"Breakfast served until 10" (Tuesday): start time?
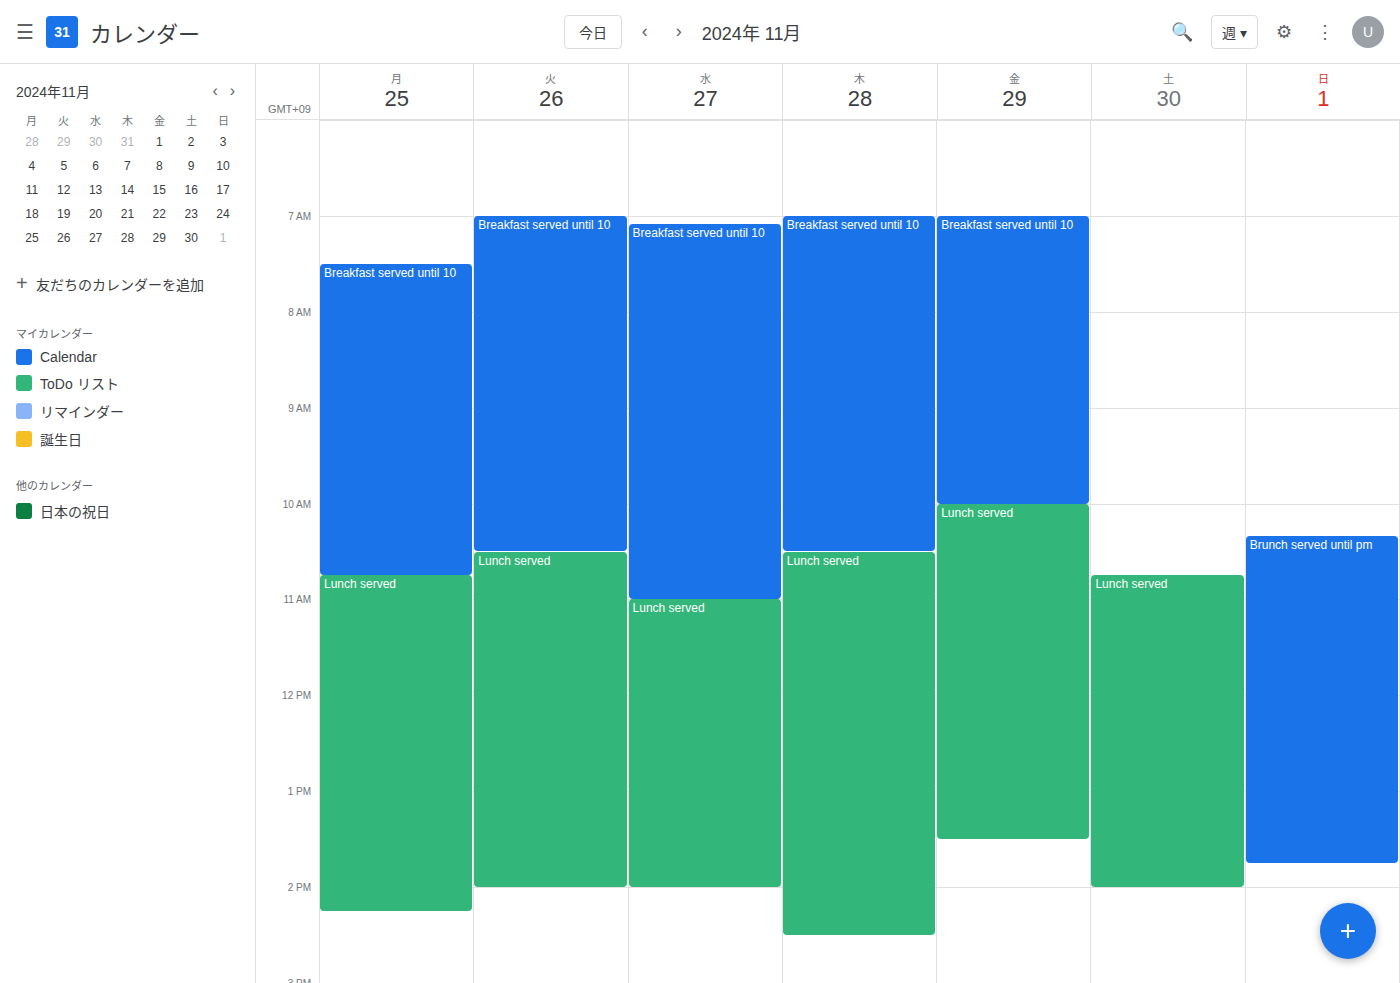
7:00 AM